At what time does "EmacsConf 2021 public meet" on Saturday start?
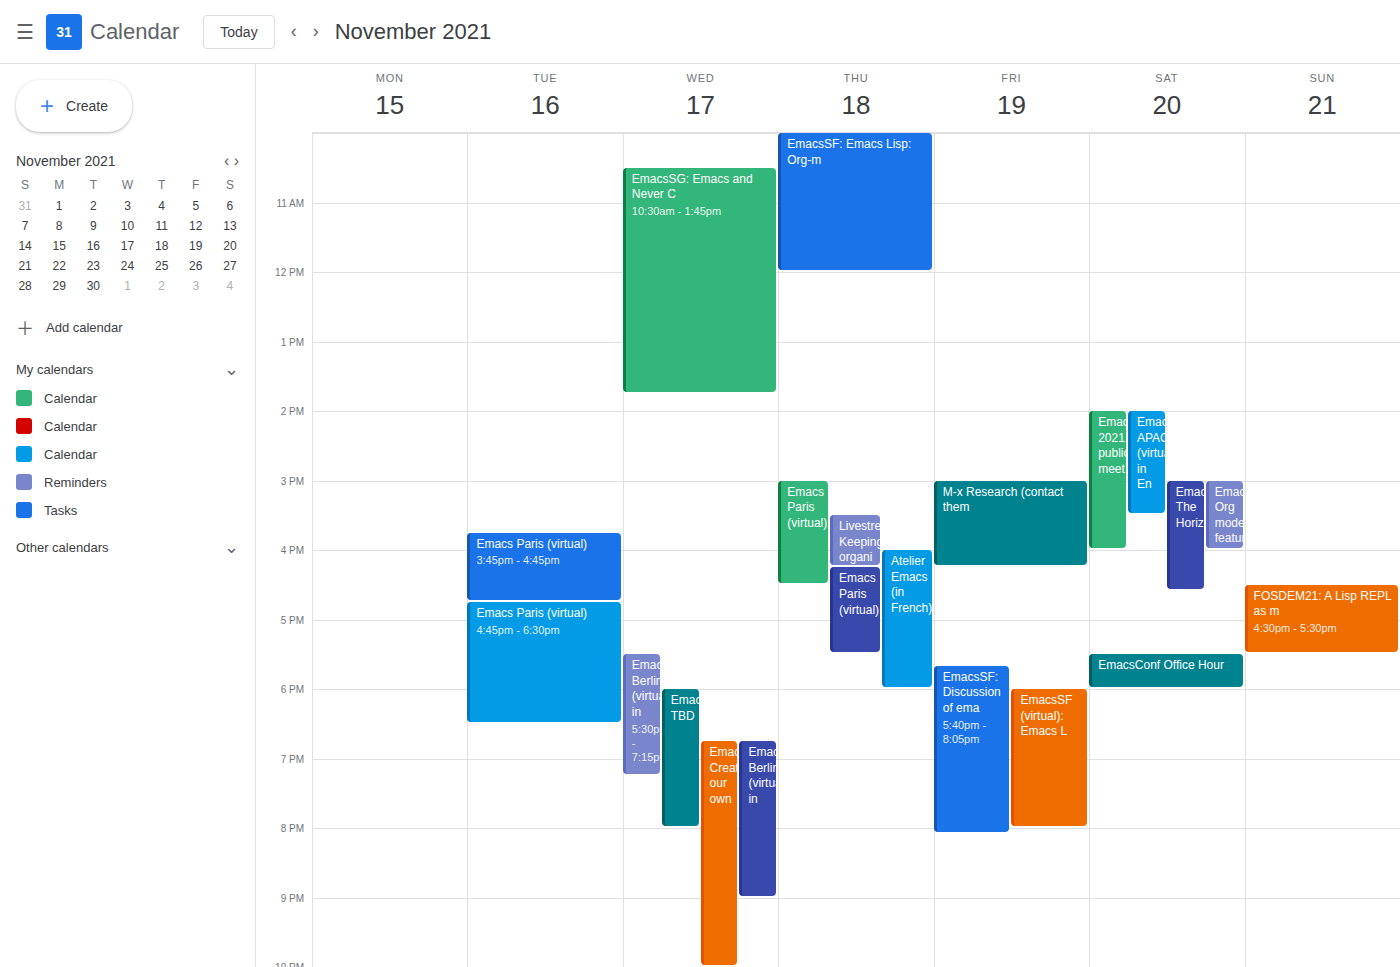
2:00 PM